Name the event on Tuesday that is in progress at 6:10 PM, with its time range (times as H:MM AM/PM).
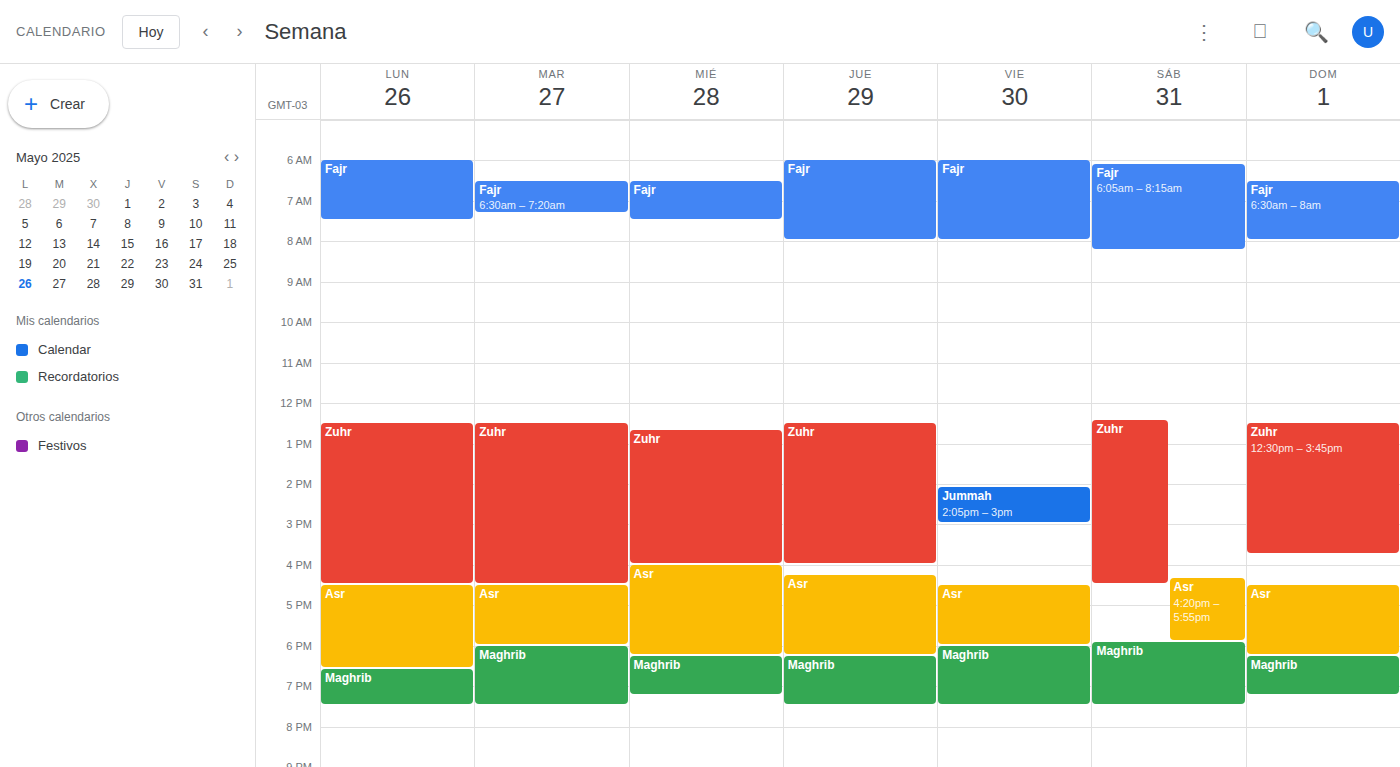
"Maghrib", 6:00 PM to 7:30 PM